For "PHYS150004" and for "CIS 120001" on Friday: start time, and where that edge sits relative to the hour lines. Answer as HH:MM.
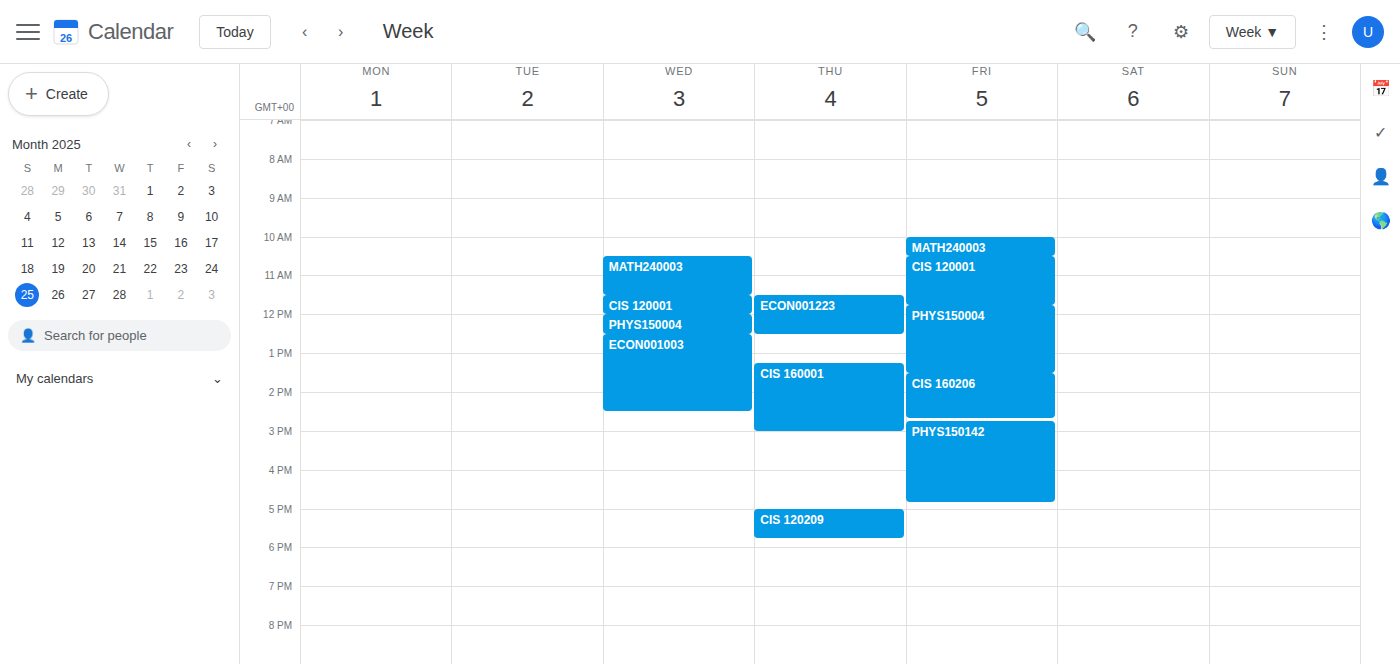
"PHYS150004": 11:45, neither: three quarters of the way from the 11:00 line to the 12:00 line. "CIS 120001": 10:30, halfway between the 10:00 and 11:00 lines.